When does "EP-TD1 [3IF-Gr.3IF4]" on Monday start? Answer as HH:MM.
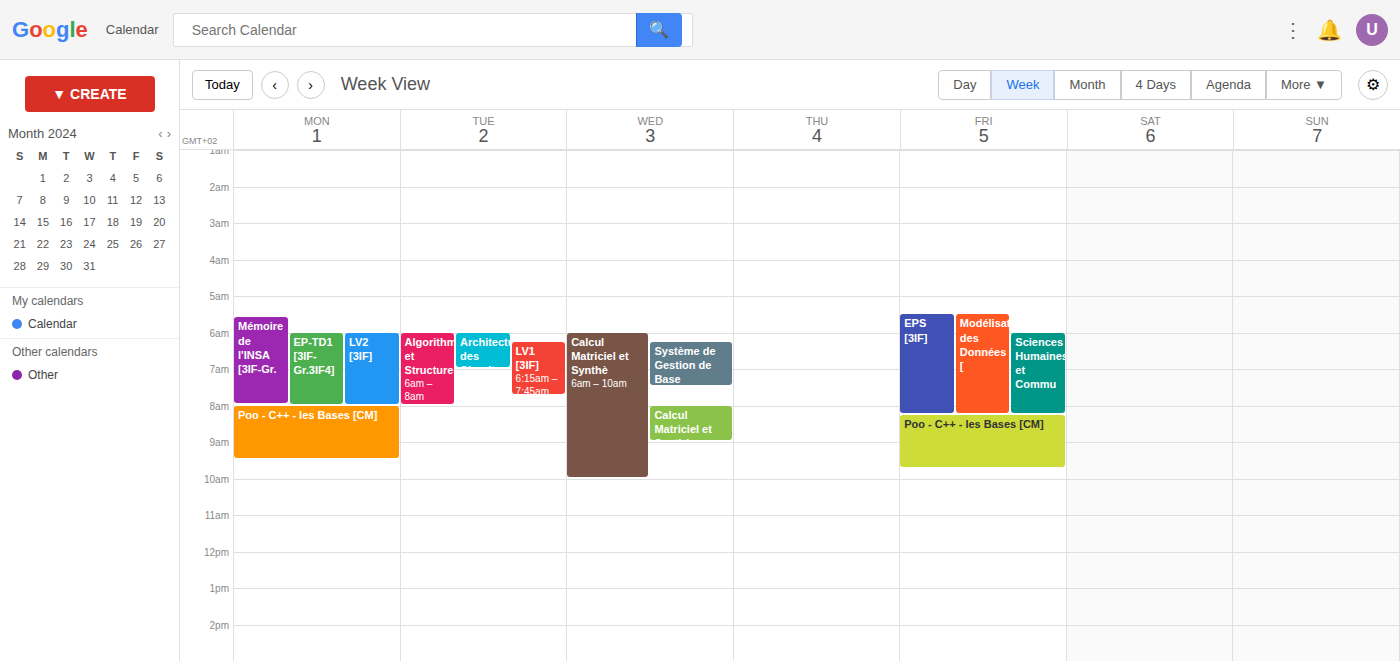
06:00